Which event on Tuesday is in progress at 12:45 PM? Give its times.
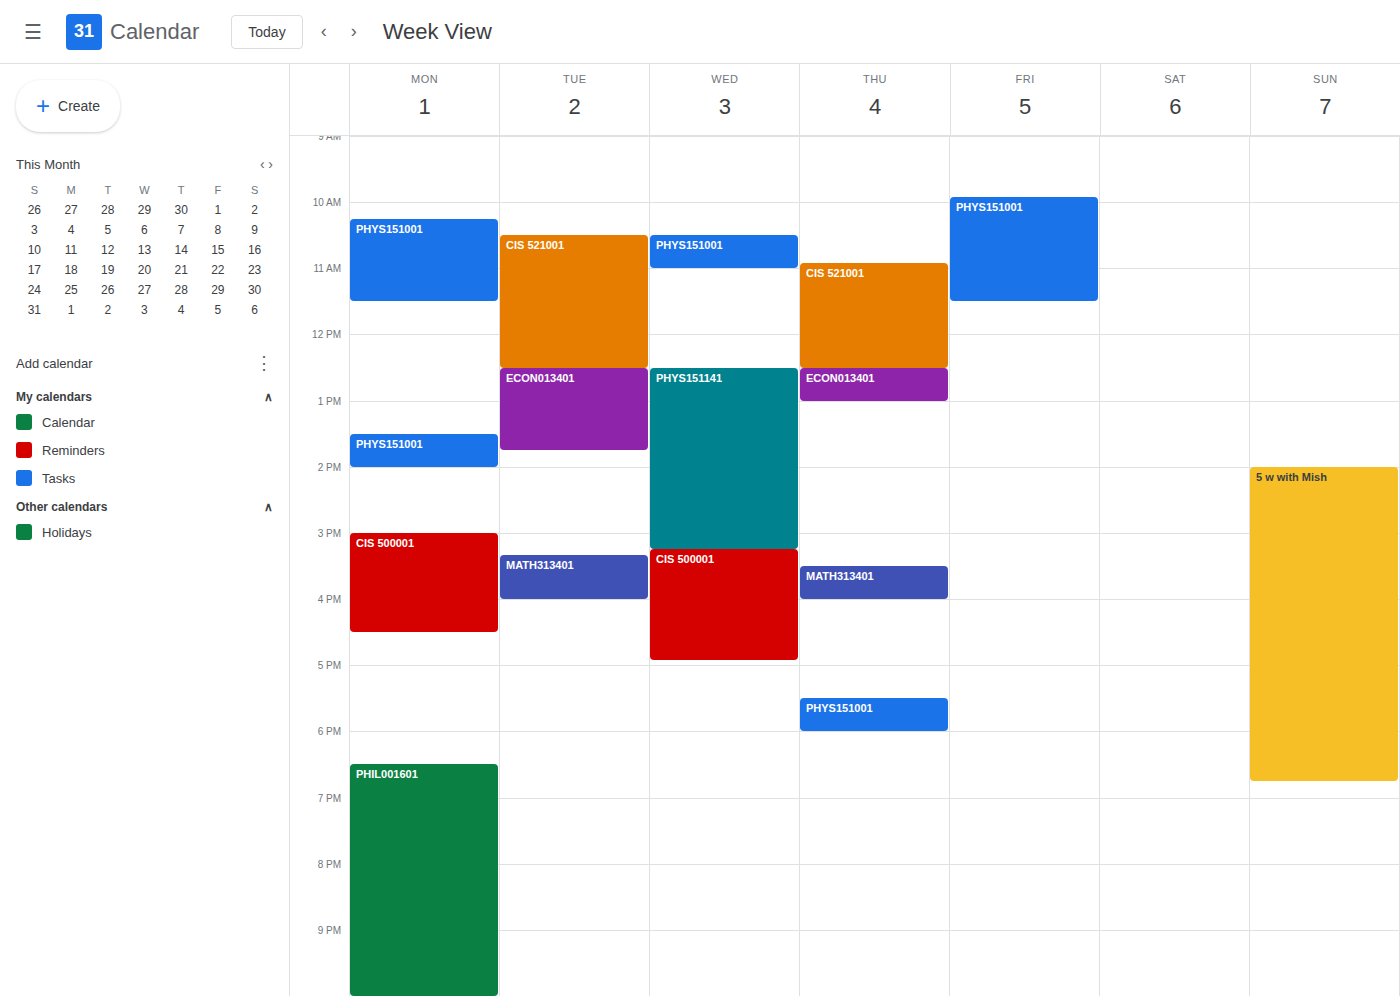
"ECON013401", 12:30 PM to 1:45 PM